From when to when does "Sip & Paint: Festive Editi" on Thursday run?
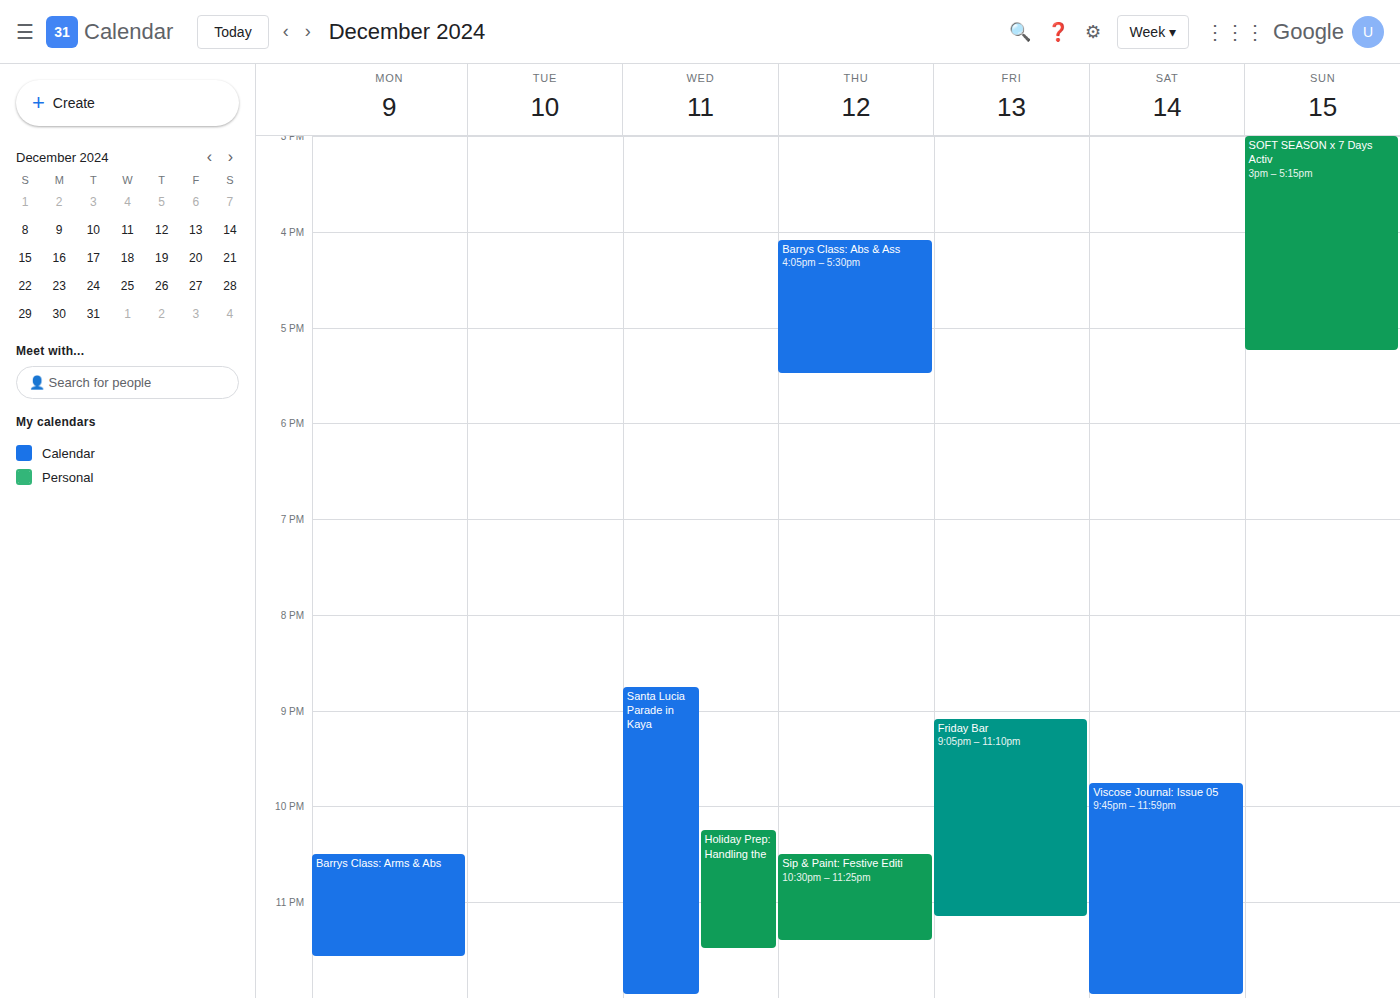
10:30 PM to 11:25 PM